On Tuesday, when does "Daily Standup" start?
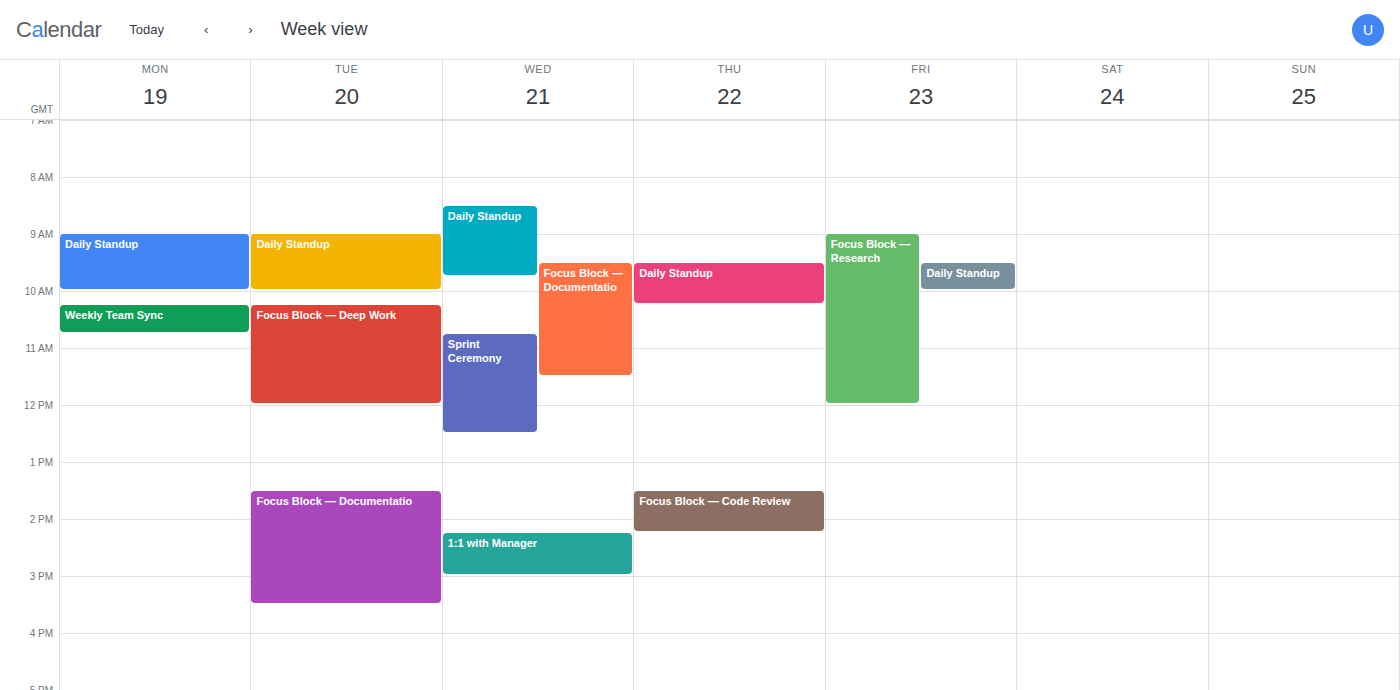
09:00